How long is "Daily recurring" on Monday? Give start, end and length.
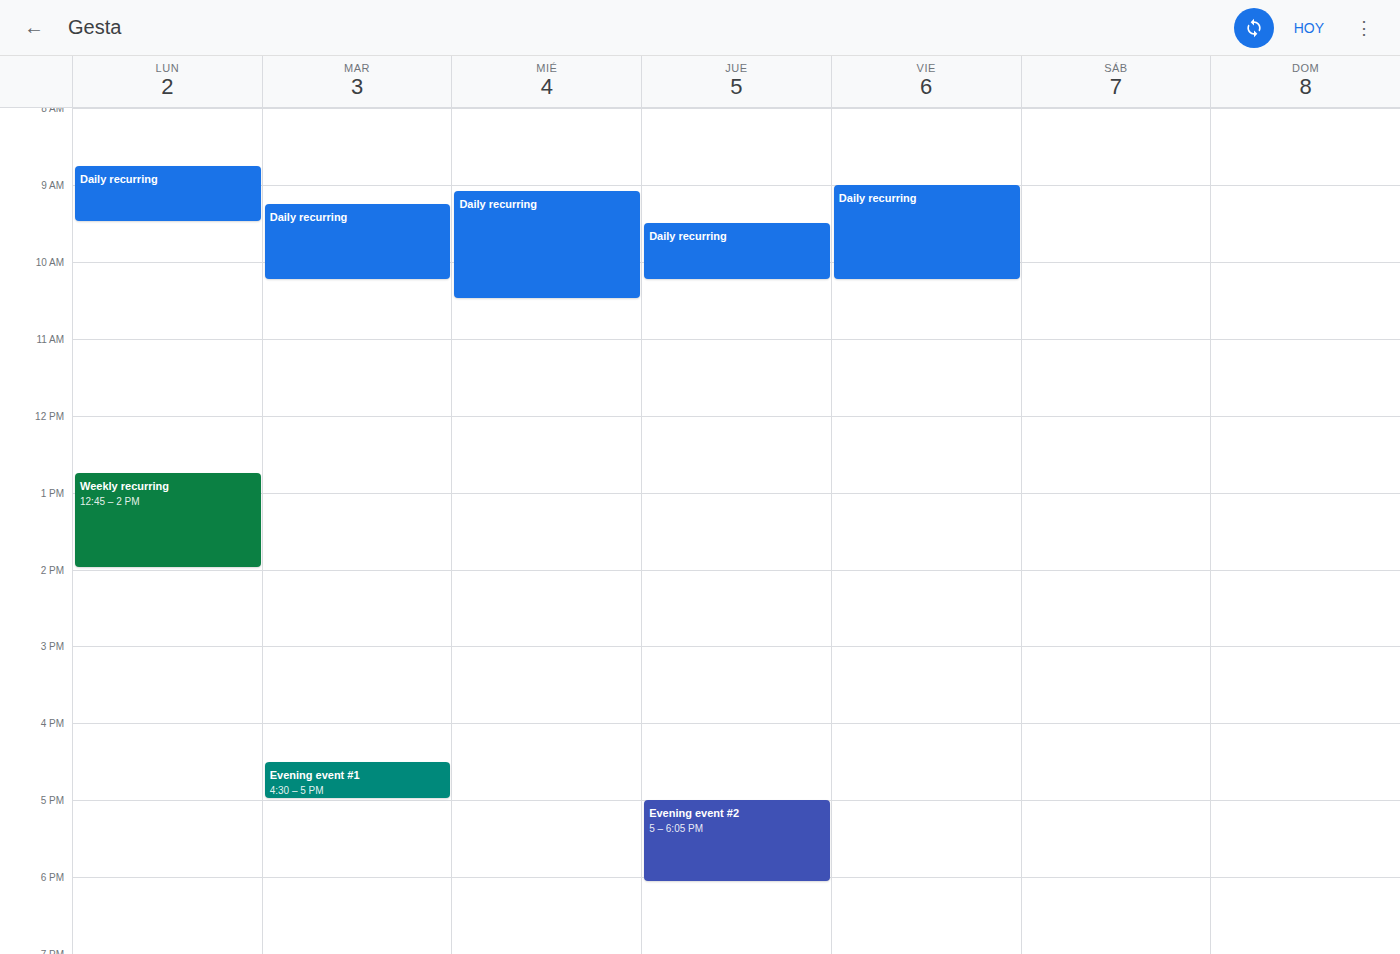
8:45 AM to 9:30 AM, 45 minutes